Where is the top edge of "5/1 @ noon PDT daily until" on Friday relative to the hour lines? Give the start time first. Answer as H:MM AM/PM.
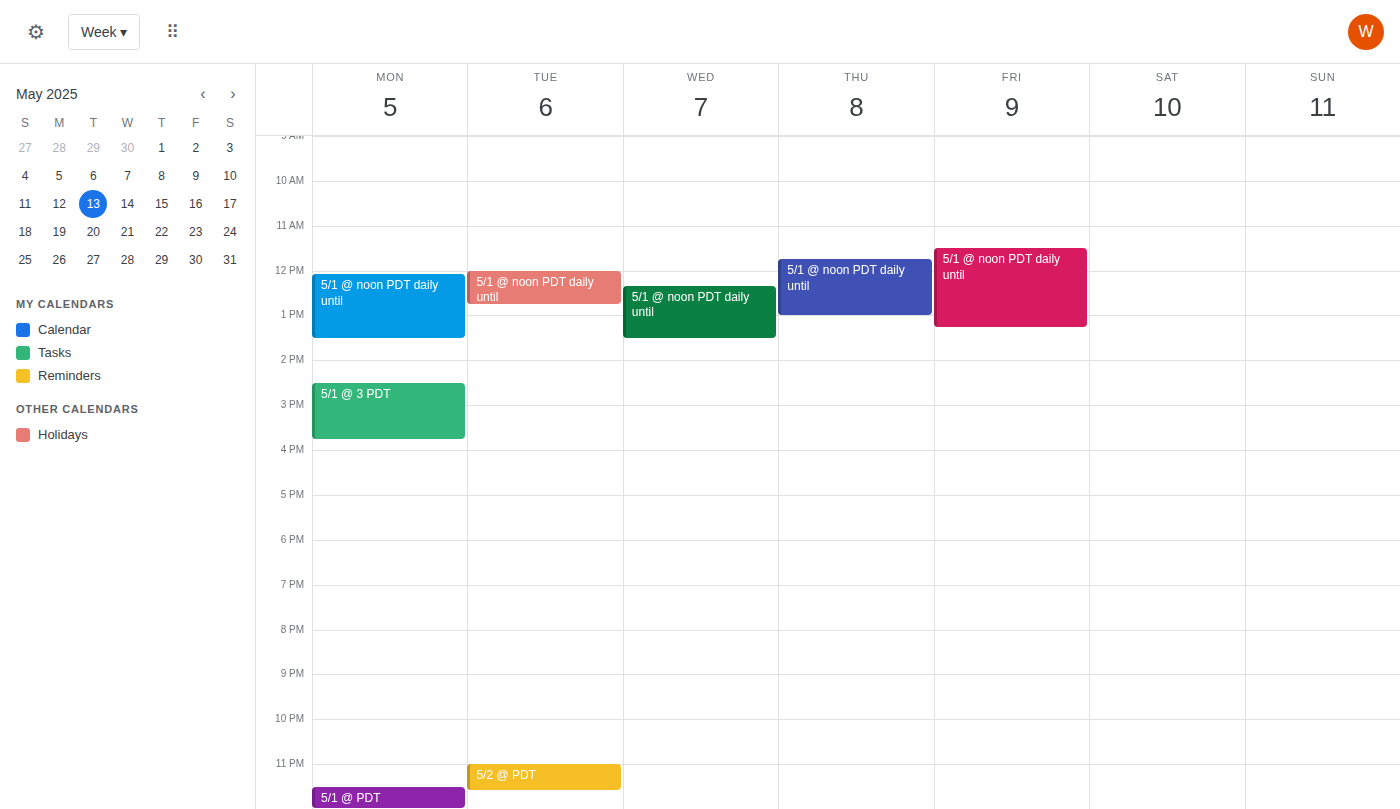
11:30 AM -- halfway between the 11 AM and 12 PM lines.